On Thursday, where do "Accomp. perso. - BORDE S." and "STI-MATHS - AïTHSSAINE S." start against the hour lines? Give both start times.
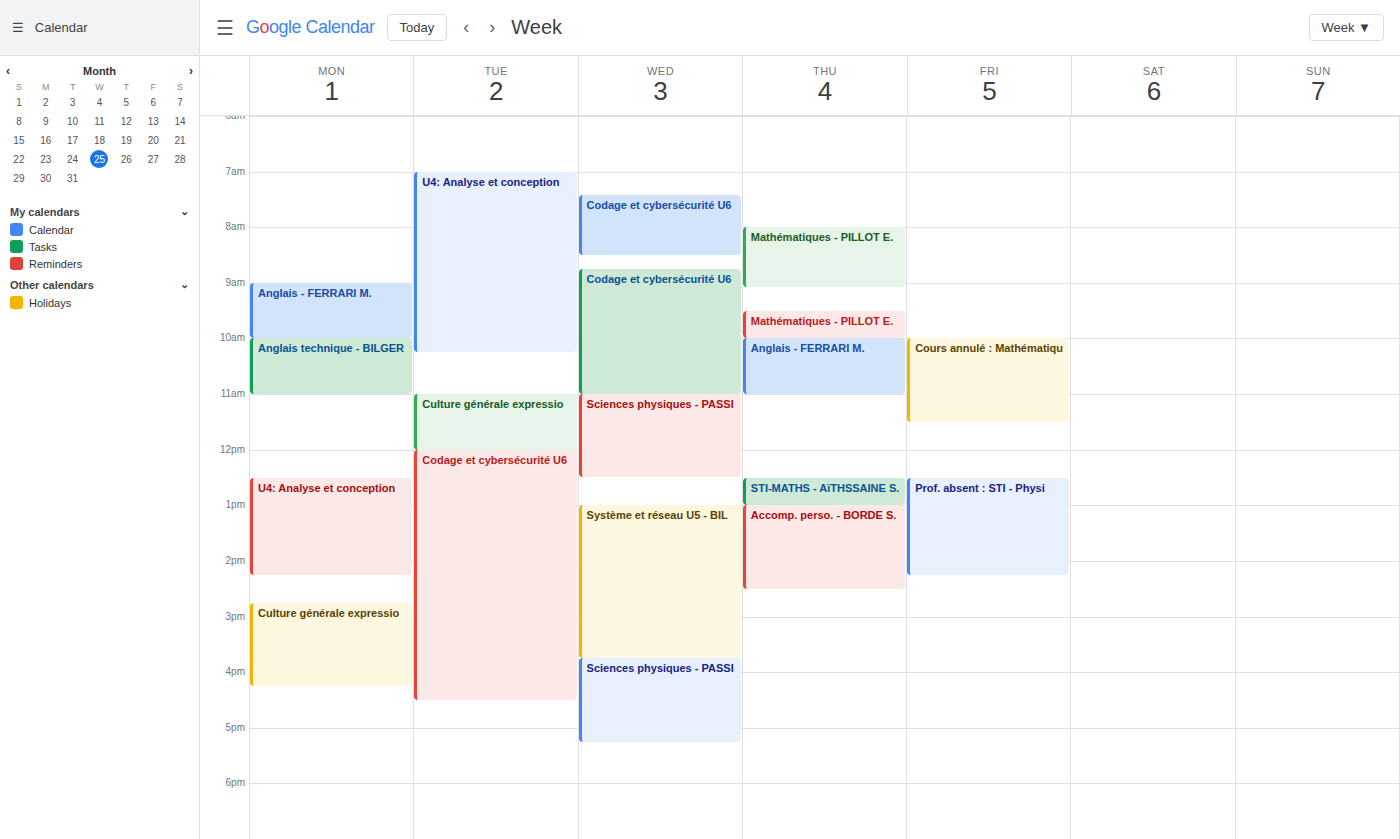
"Accomp. perso. - BORDE S.": 1:00 PM, exactly on the 1 PM line. "STI-MATHS - AïTHSSAINE S.": 12:30 PM, halfway between the 12 PM and 1 PM lines.